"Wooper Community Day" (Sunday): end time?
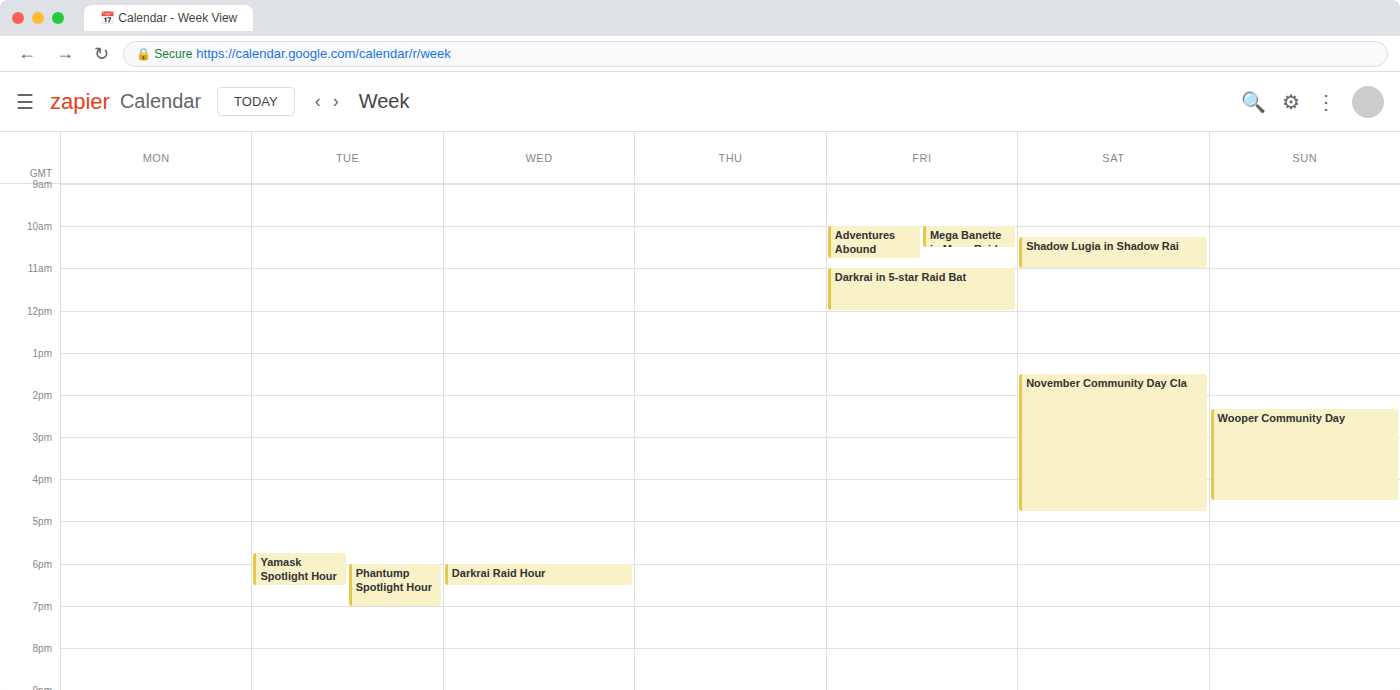
4:30 PM